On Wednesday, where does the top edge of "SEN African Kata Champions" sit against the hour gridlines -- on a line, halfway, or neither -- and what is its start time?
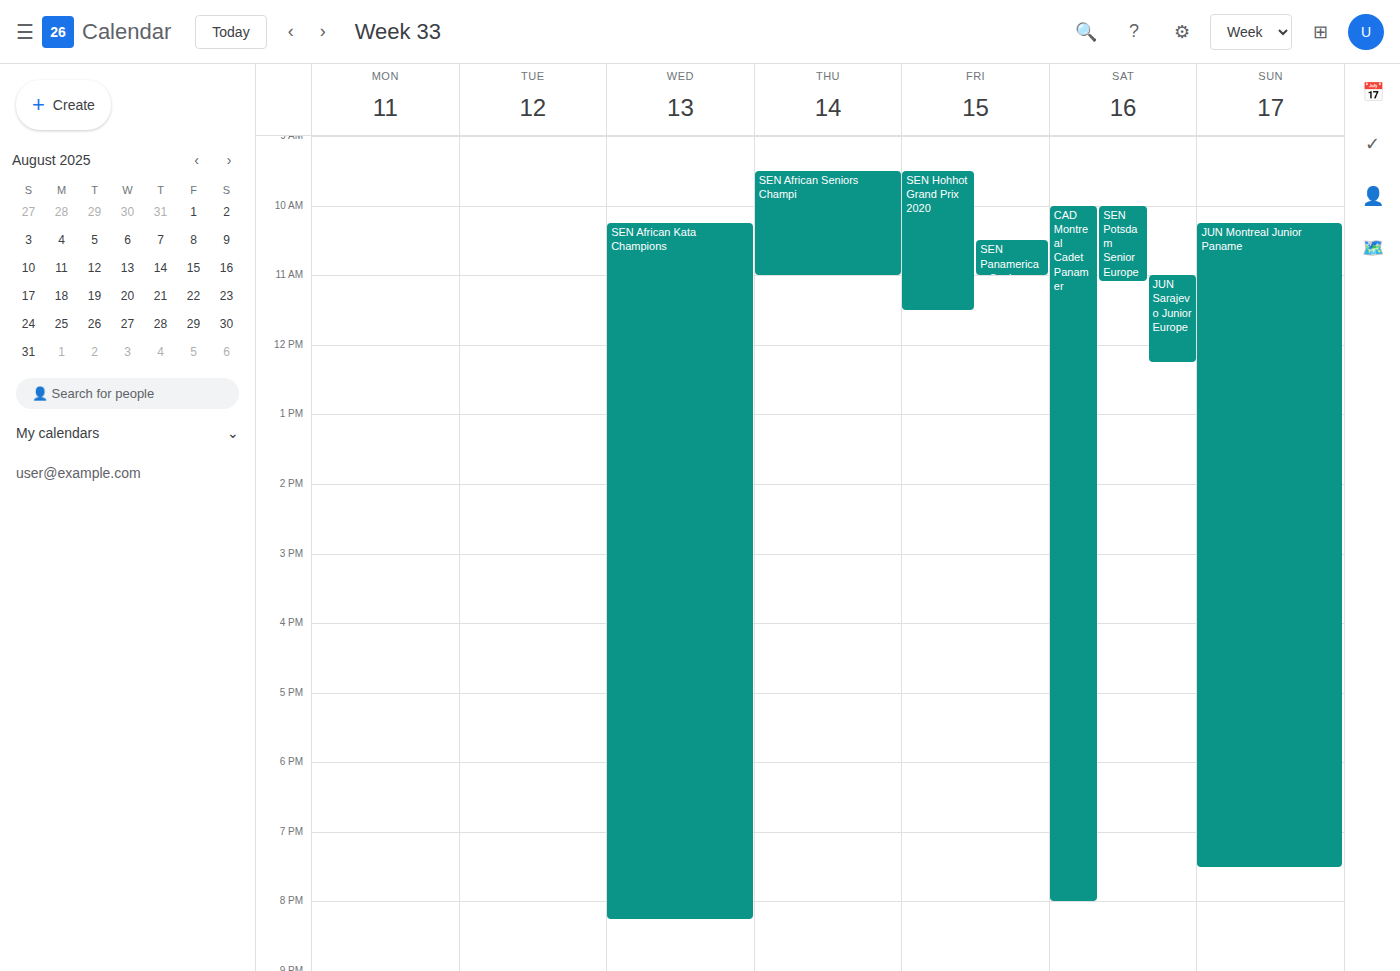
10:15 AM -- neither: a quarter of the way from the 10 AM line to the 11 AM line.